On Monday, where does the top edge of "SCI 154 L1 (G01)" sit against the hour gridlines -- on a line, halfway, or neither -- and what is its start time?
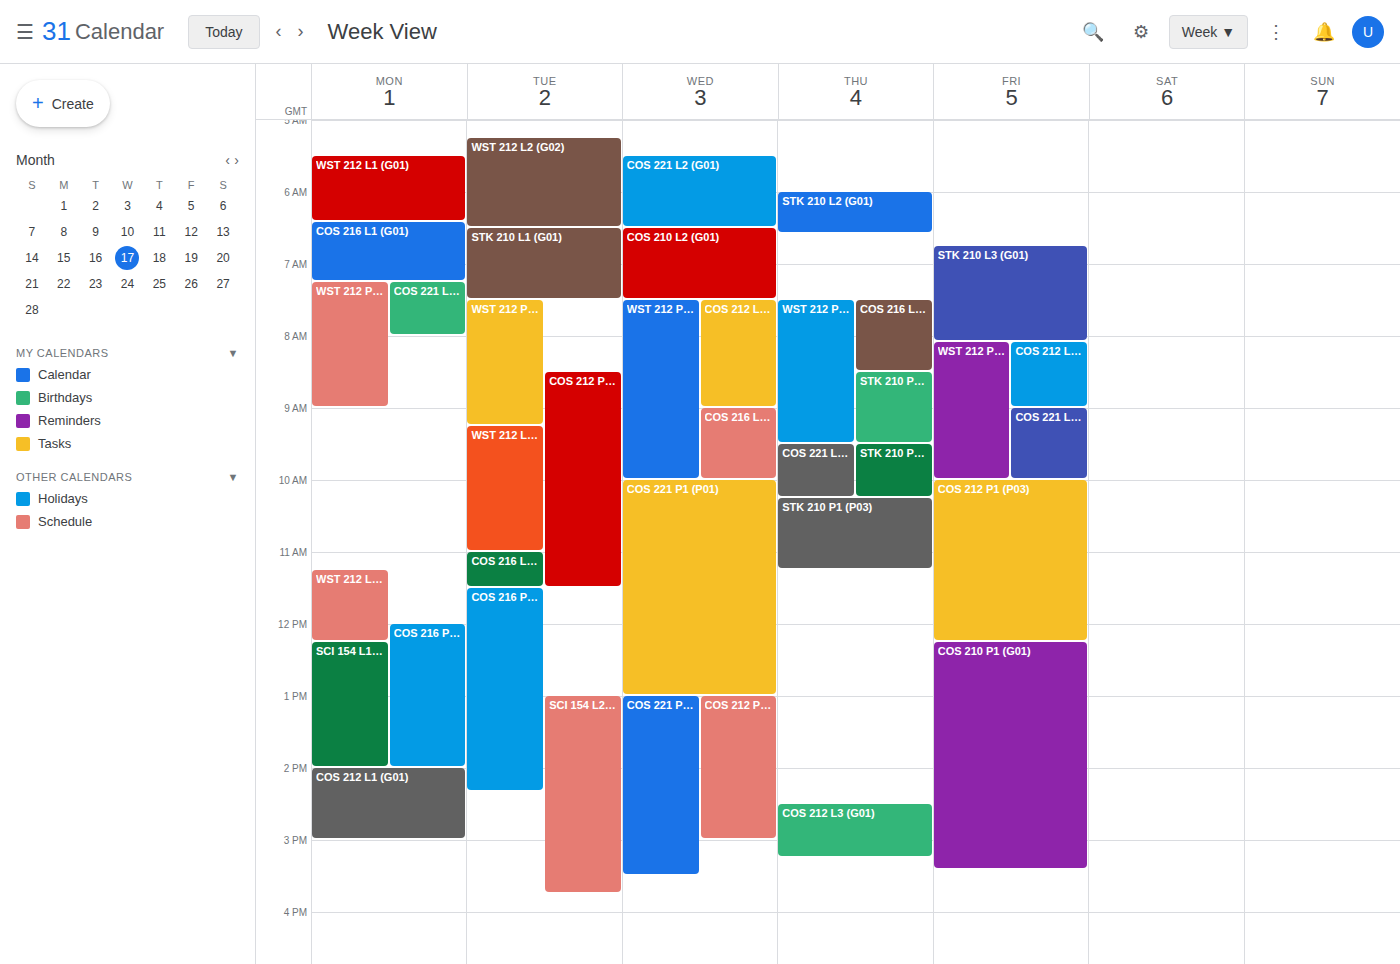
12:15 PM -- neither: a quarter of the way from the 12 PM line to the 1 PM line.